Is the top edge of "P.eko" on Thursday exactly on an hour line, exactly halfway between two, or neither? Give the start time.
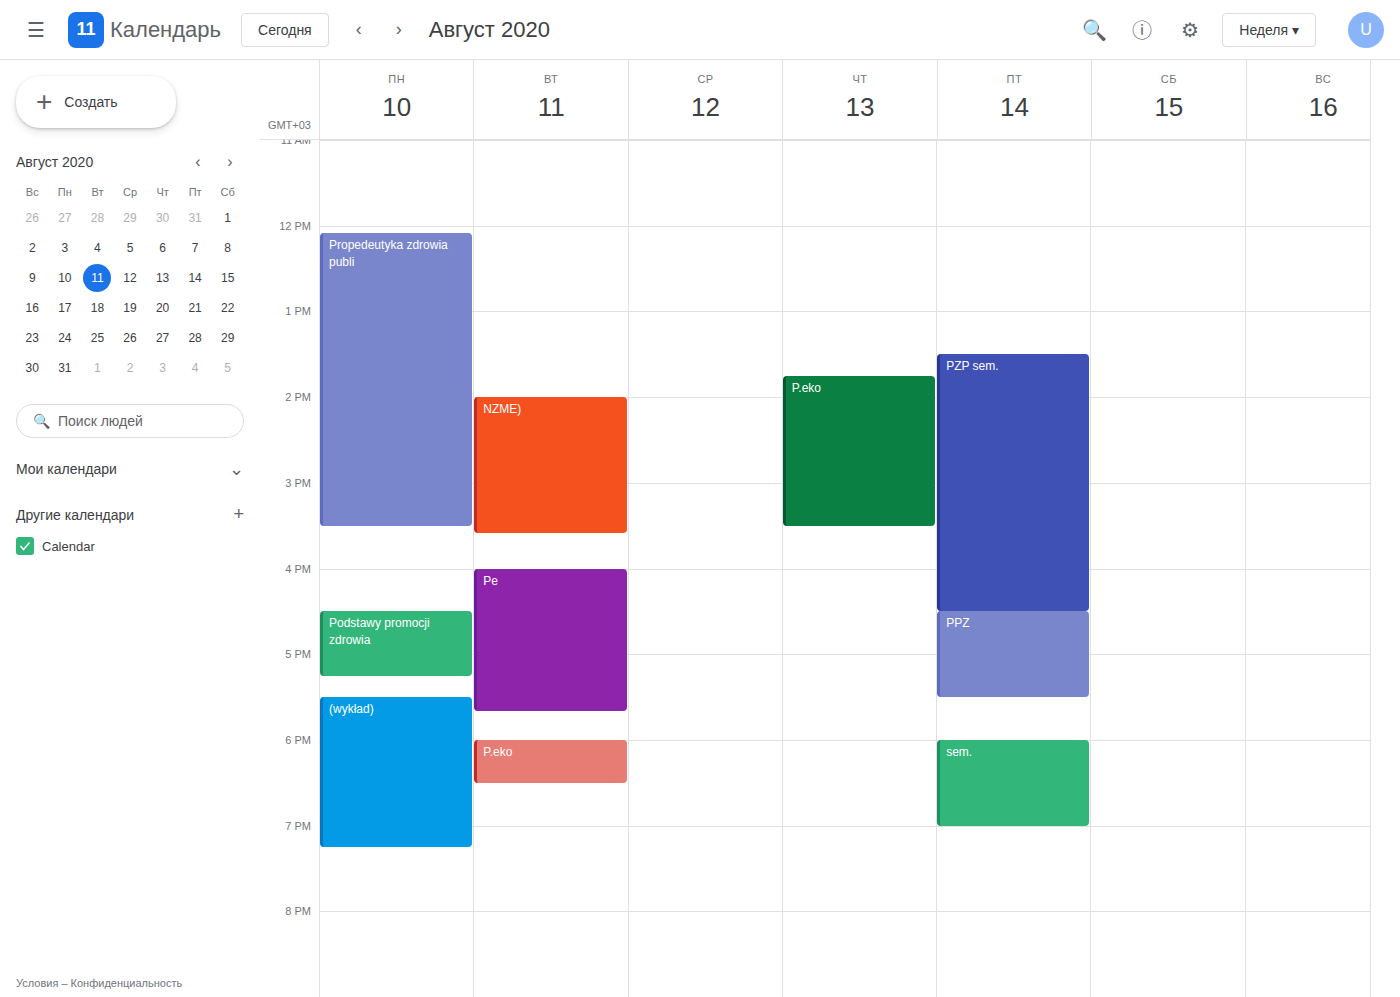
1:45 PM -- neither: three quarters of the way from the 1 PM line to the 2 PM line.